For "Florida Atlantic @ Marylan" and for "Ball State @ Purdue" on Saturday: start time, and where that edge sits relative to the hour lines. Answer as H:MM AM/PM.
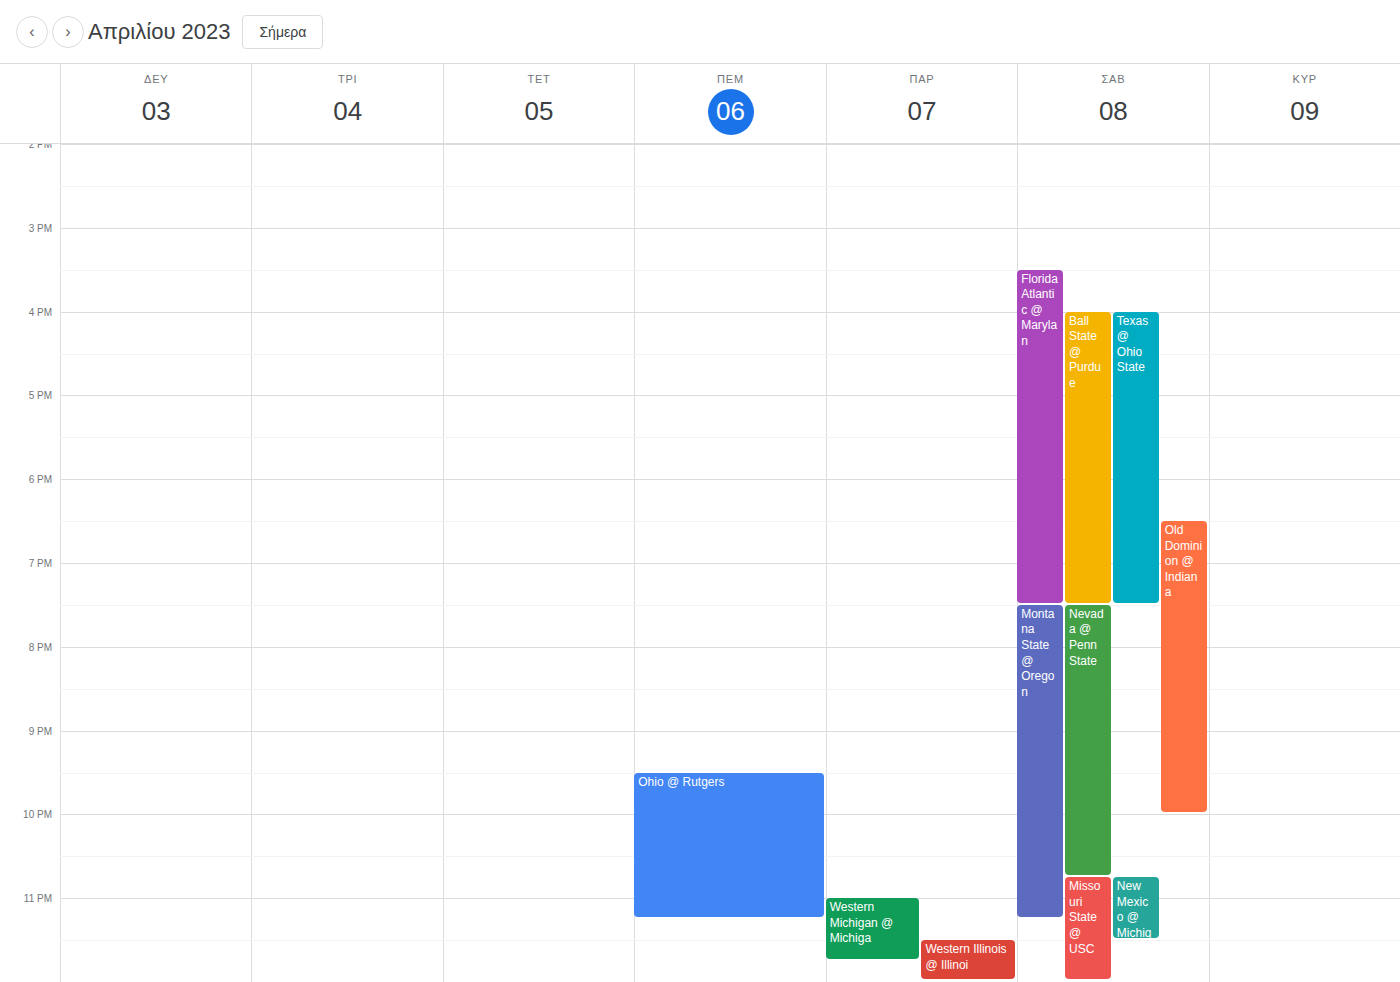
"Florida Atlantic @ Marylan": 3:30 PM, halfway between the 3 PM and 4 PM lines. "Ball State @ Purdue": 4:00 PM, exactly on the 4 PM line.